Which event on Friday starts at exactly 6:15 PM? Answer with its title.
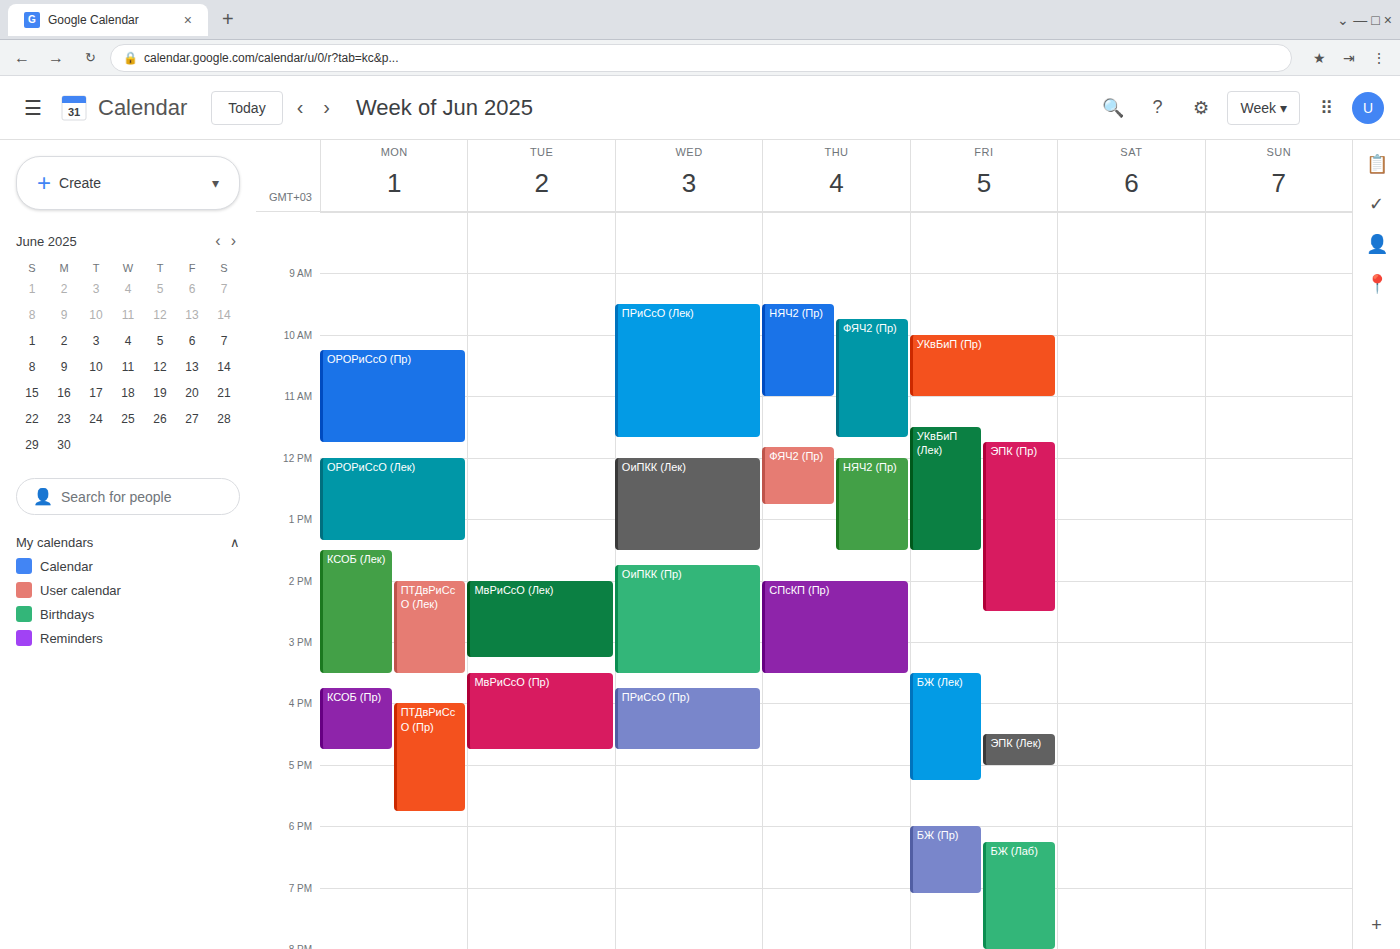
"БЖ (Лаб)"